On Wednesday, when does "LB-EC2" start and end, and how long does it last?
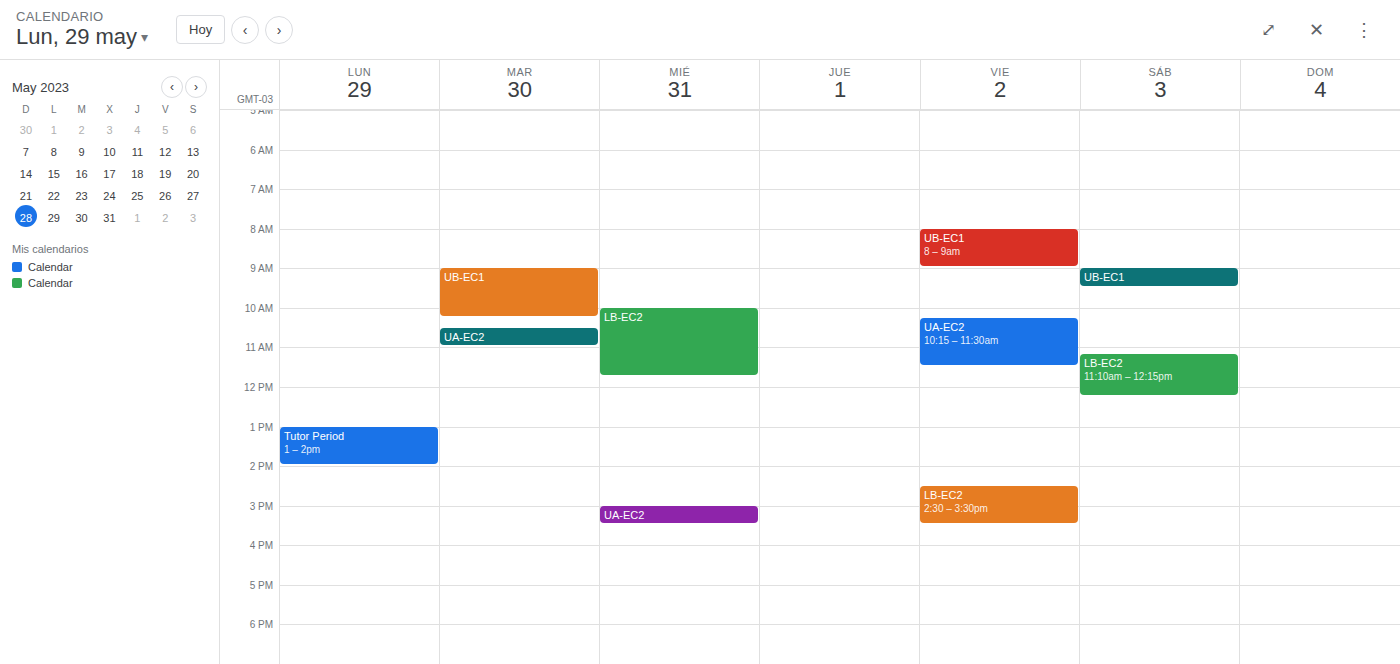
10:00 AM to 11:45 AM, 1 hour 45 minutes